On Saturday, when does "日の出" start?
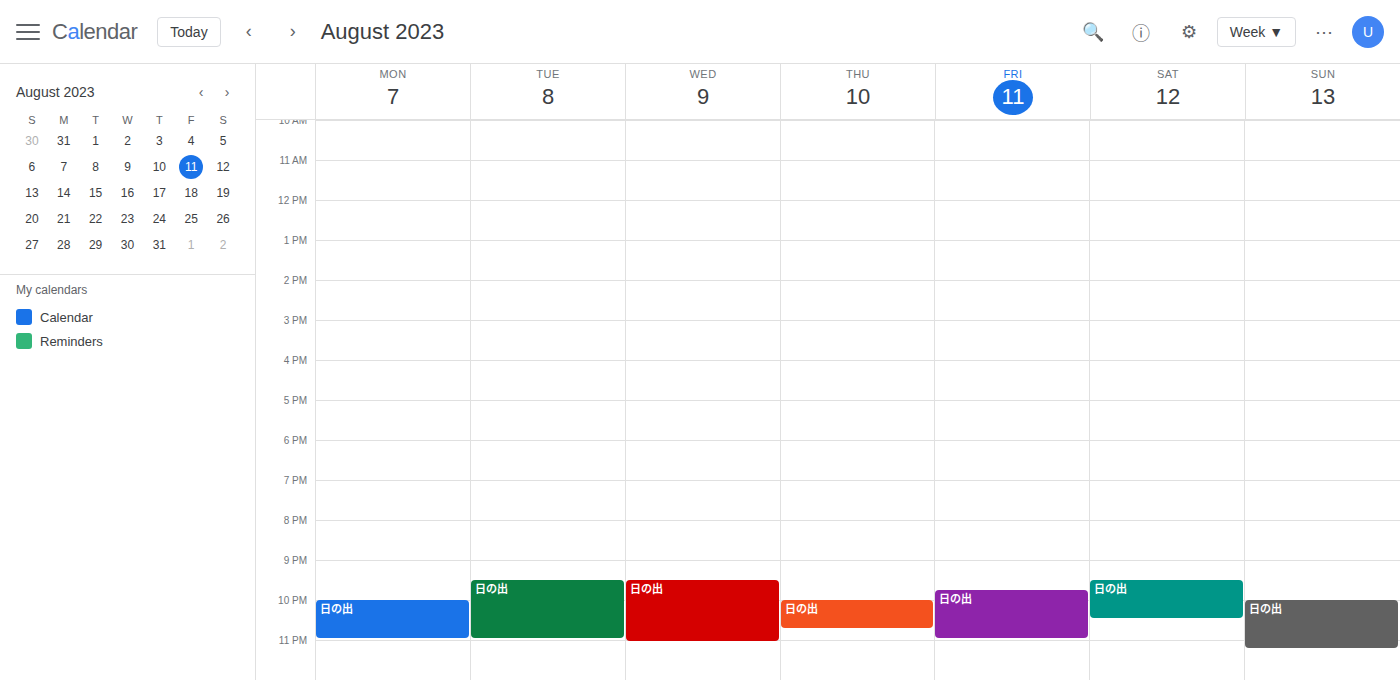
9:30 PM